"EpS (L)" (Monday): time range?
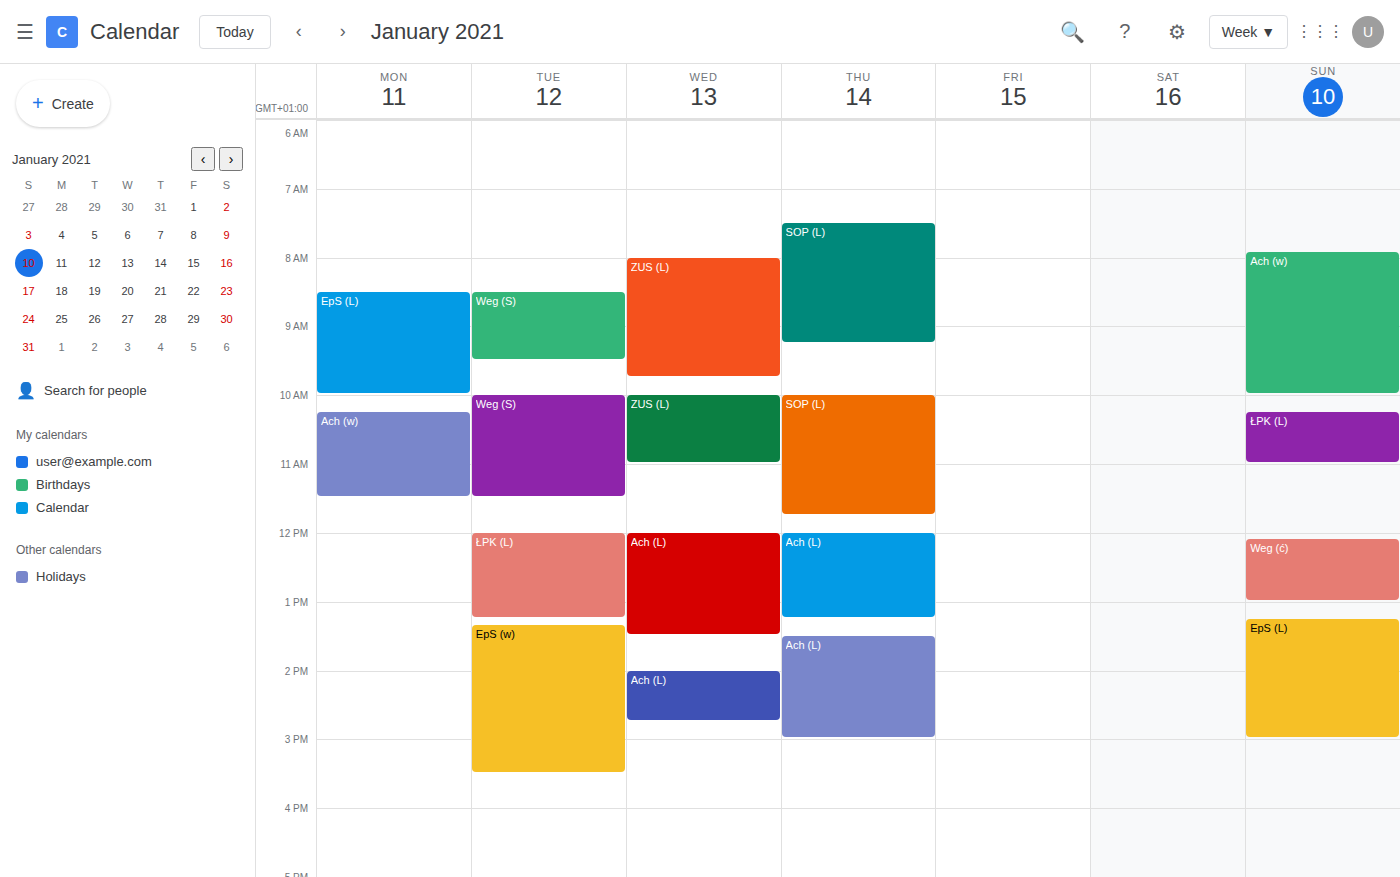
8:30 AM to 10:00 AM